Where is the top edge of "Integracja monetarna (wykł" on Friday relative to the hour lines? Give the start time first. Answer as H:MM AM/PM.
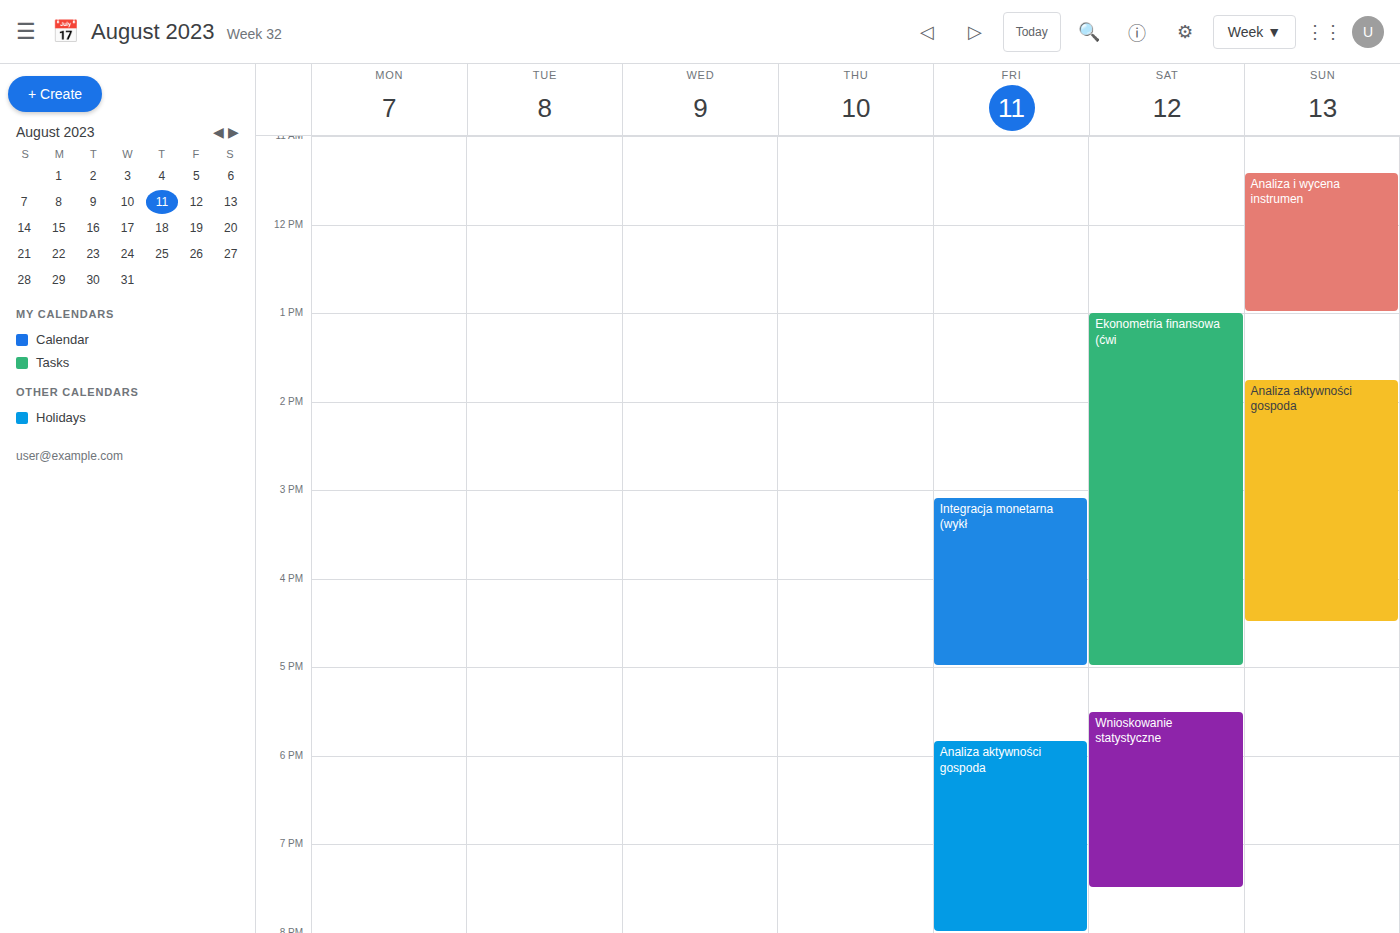
3:05 PM -- neither: 5 minutes below the 3 PM line and 55 minutes above the 4 PM line.